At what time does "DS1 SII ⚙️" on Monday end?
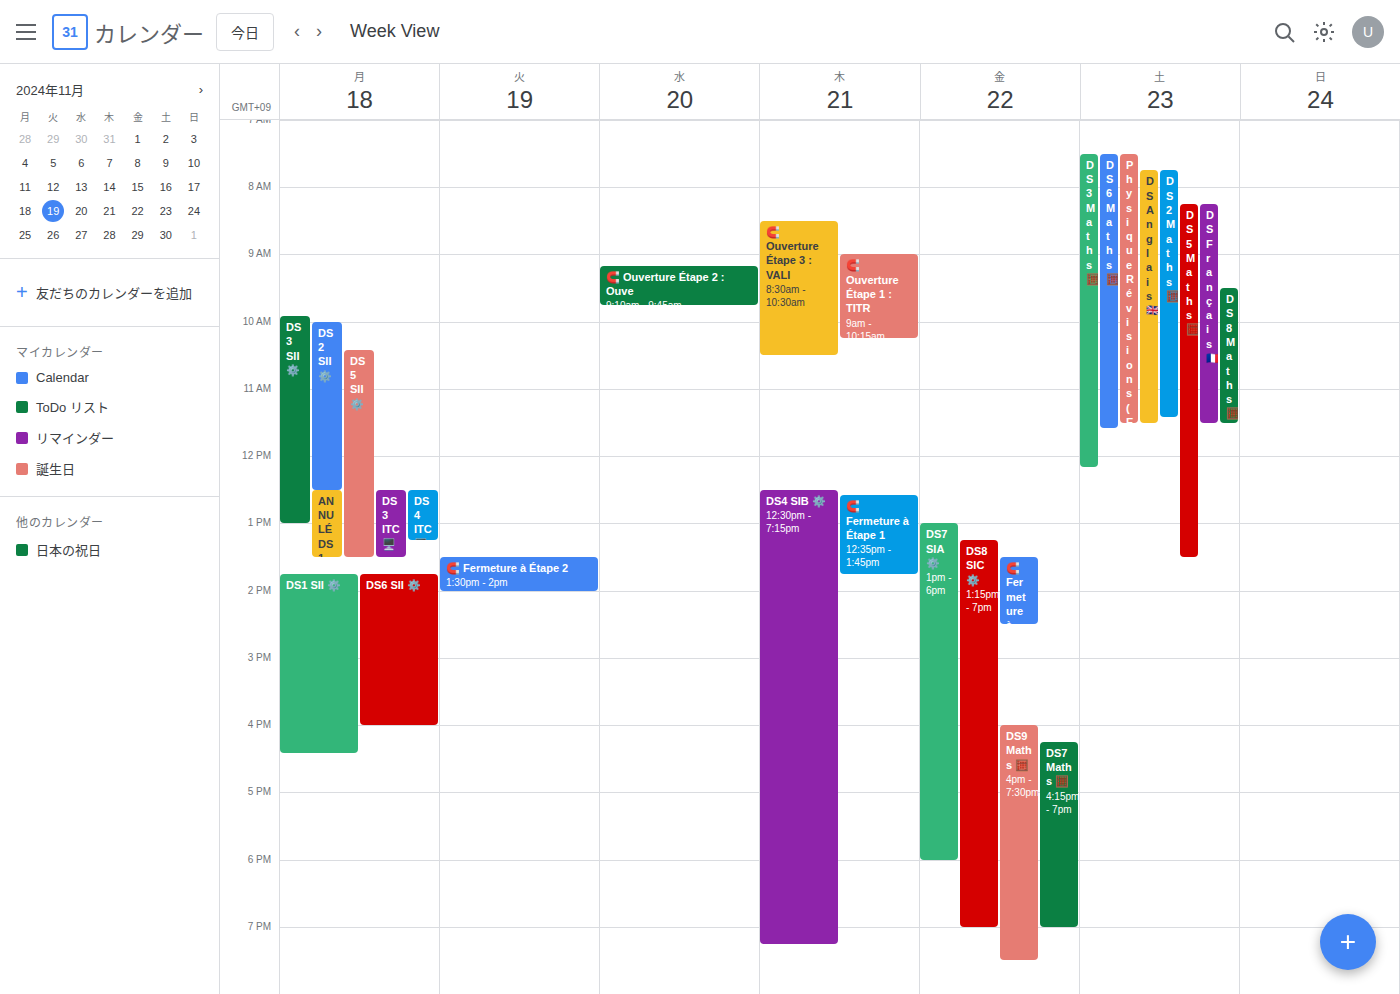
4:25 PM